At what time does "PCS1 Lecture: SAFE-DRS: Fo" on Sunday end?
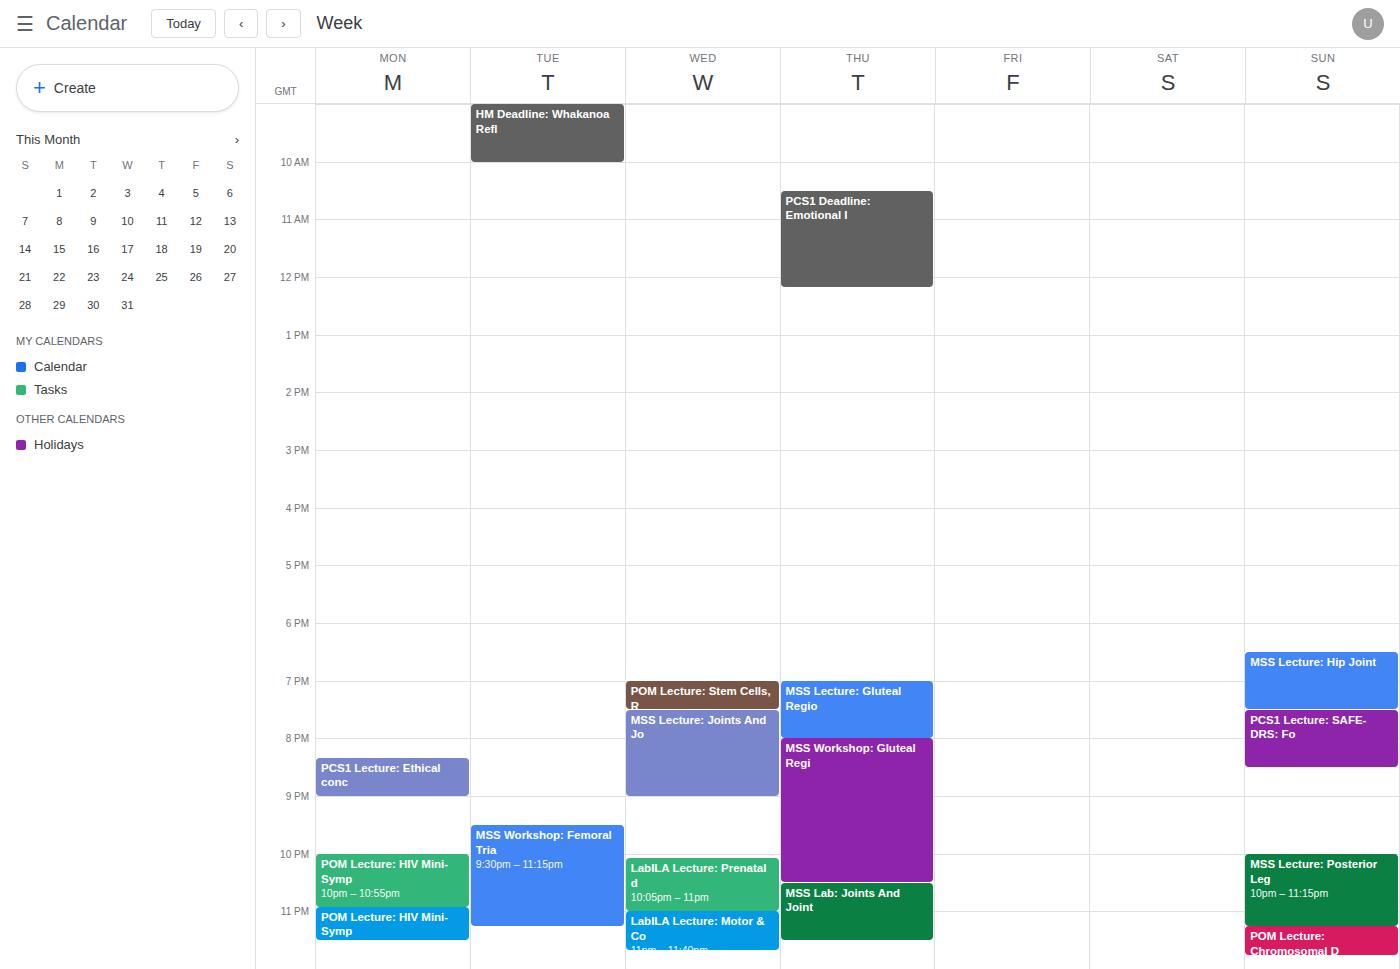
8:30 PM